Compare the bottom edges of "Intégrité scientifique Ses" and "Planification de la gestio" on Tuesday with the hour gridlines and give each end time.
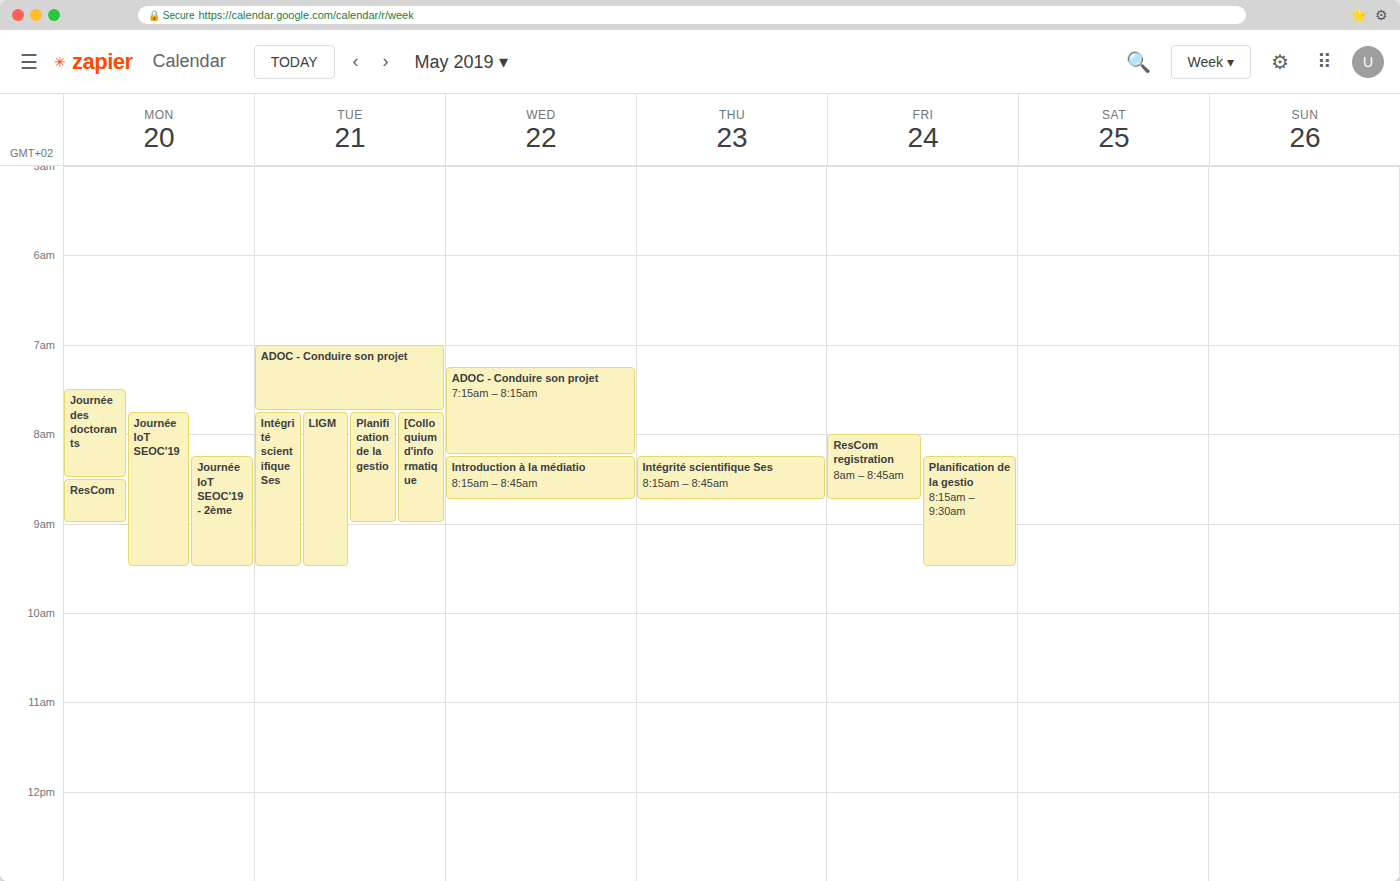
"Intégrité scientifique Ses": 9:30 AM, halfway between the 9 AM and 10 AM lines. "Planification de la gestio": 9:00 AM, exactly on the 9 AM line.